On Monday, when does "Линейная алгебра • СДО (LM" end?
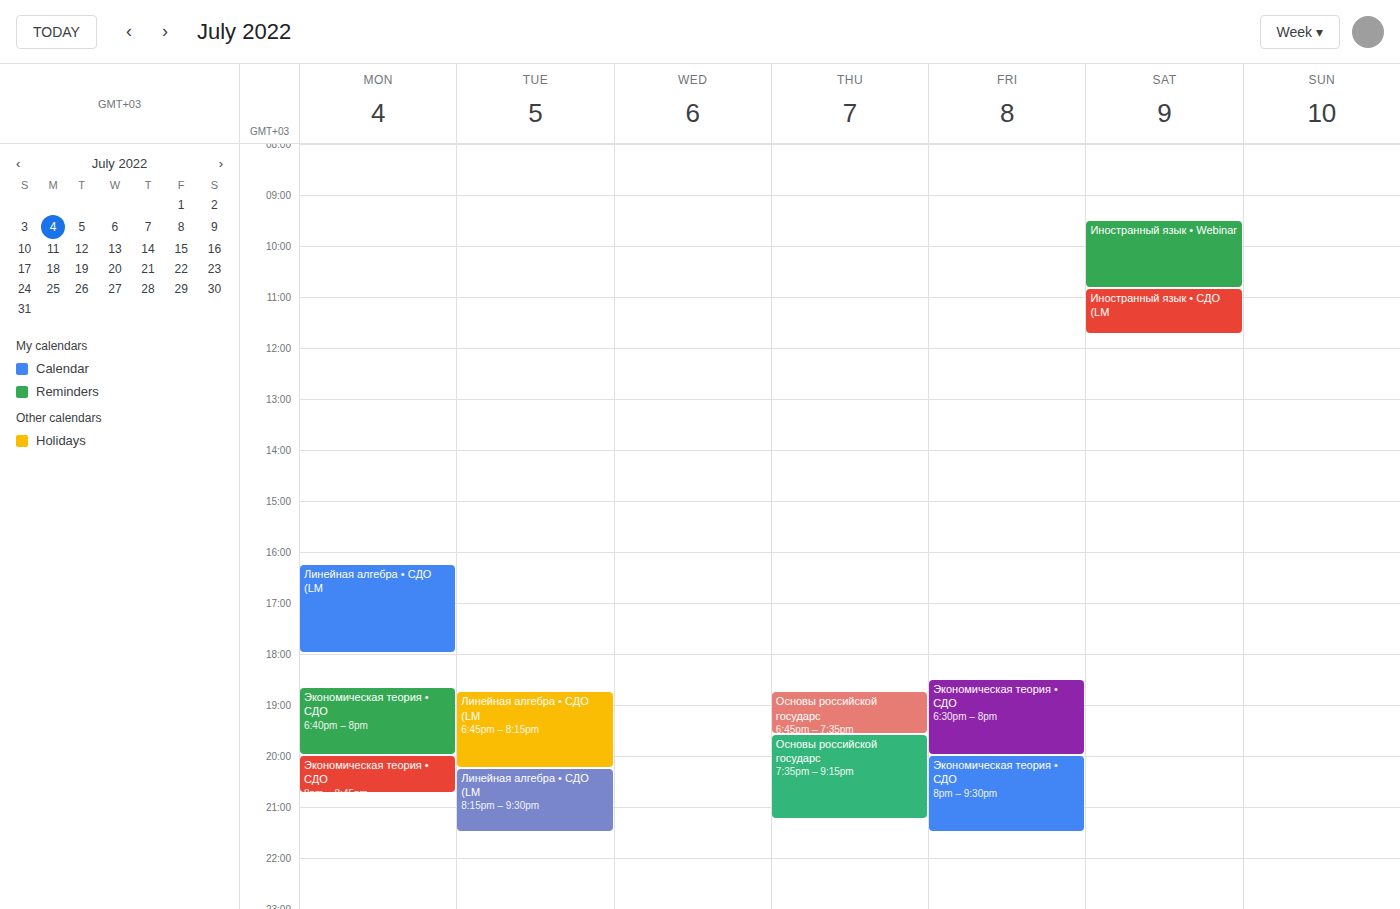
6:00 PM